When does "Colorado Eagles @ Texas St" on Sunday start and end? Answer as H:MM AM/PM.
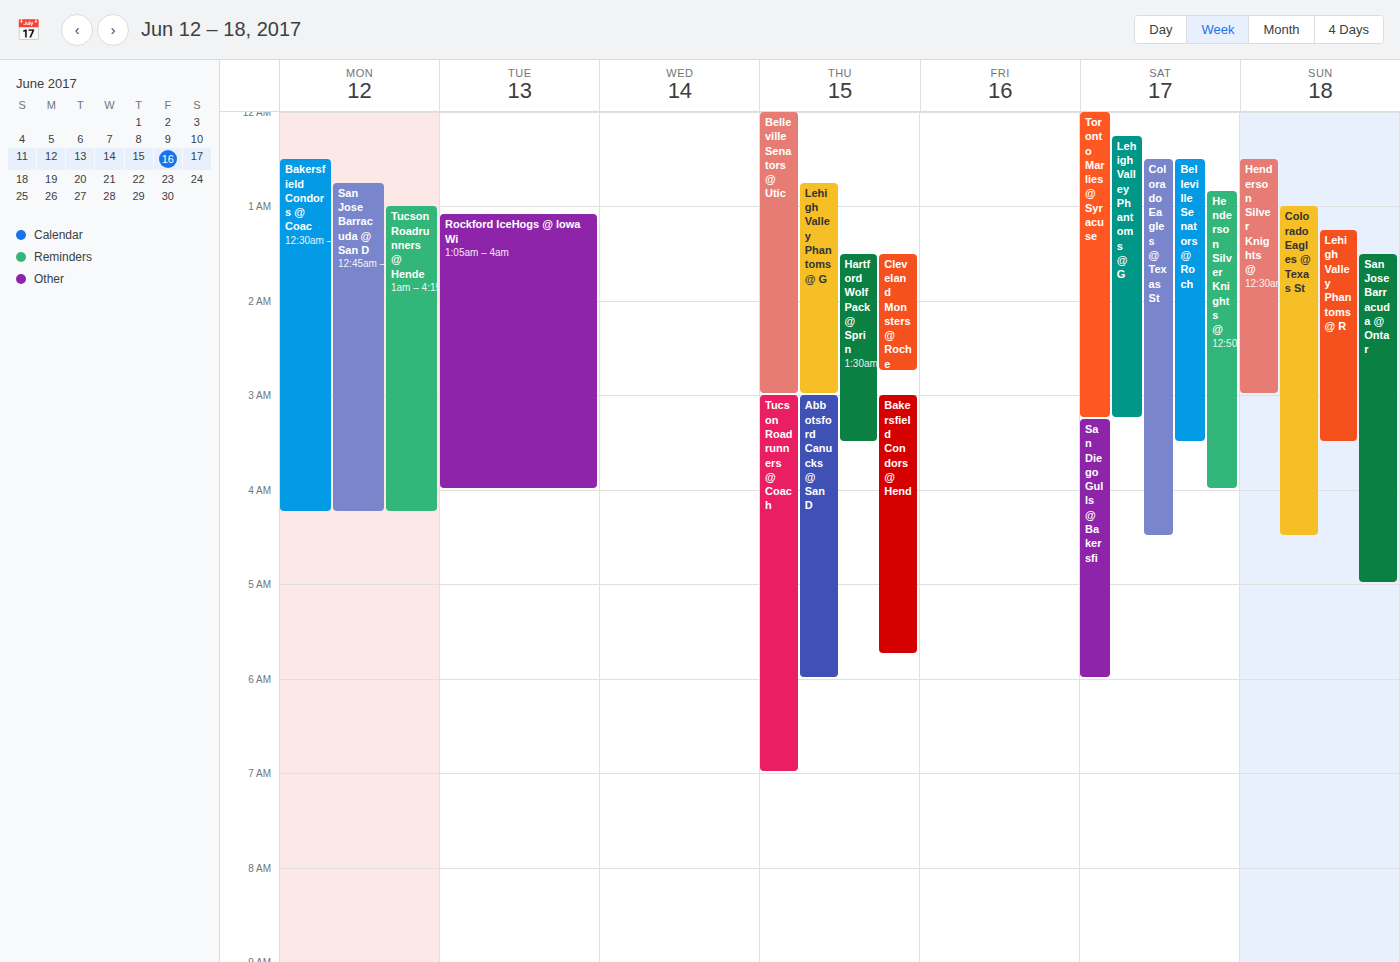
1:00 AM to 4:30 AM